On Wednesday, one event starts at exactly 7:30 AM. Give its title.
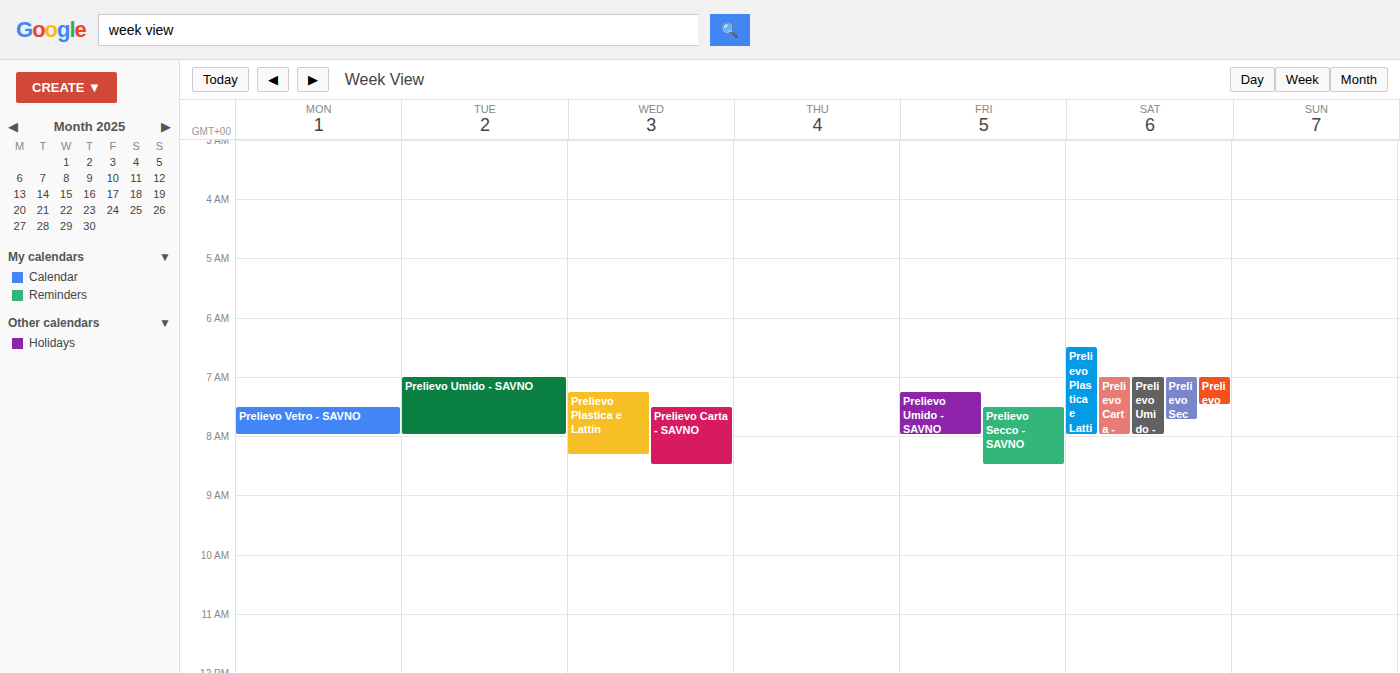
"Prelievo Carta - SAVNO"